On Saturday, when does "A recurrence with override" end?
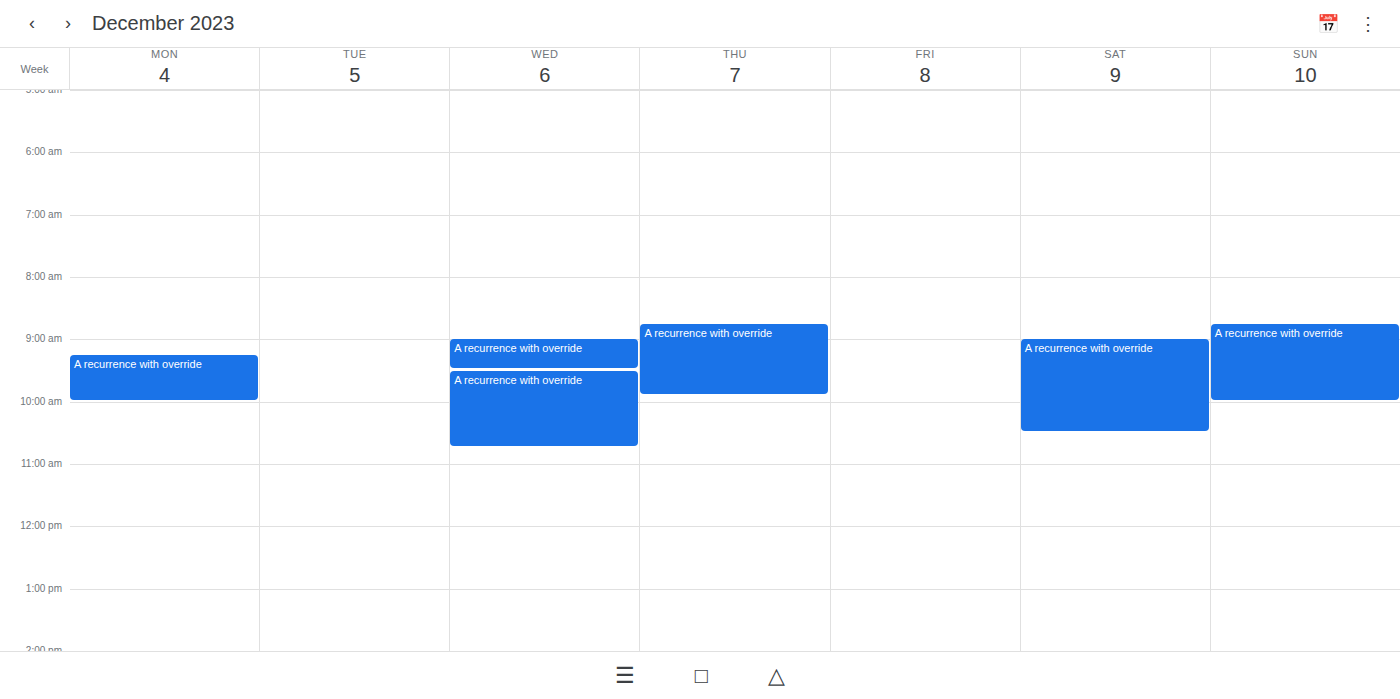
10:30 AM